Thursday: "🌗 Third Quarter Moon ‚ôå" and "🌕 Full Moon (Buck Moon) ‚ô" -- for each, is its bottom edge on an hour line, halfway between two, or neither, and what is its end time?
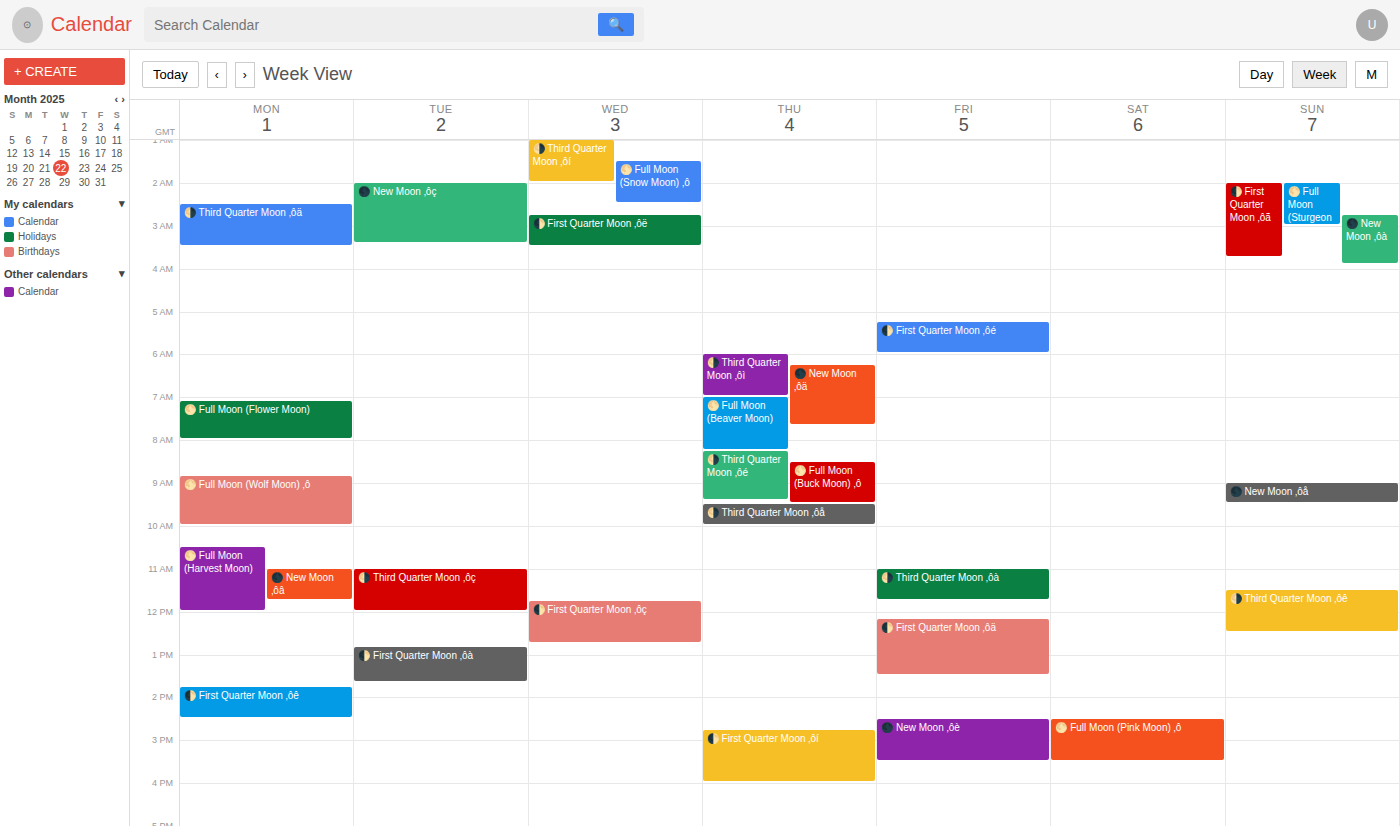
"🌗 Third Quarter Moon ‚ôå": 10:00, exactly on the 10:00 line. "🌕 Full Moon (Buck Moon) ‚ô": 09:30, halfway between the 09:00 and 10:00 lines.